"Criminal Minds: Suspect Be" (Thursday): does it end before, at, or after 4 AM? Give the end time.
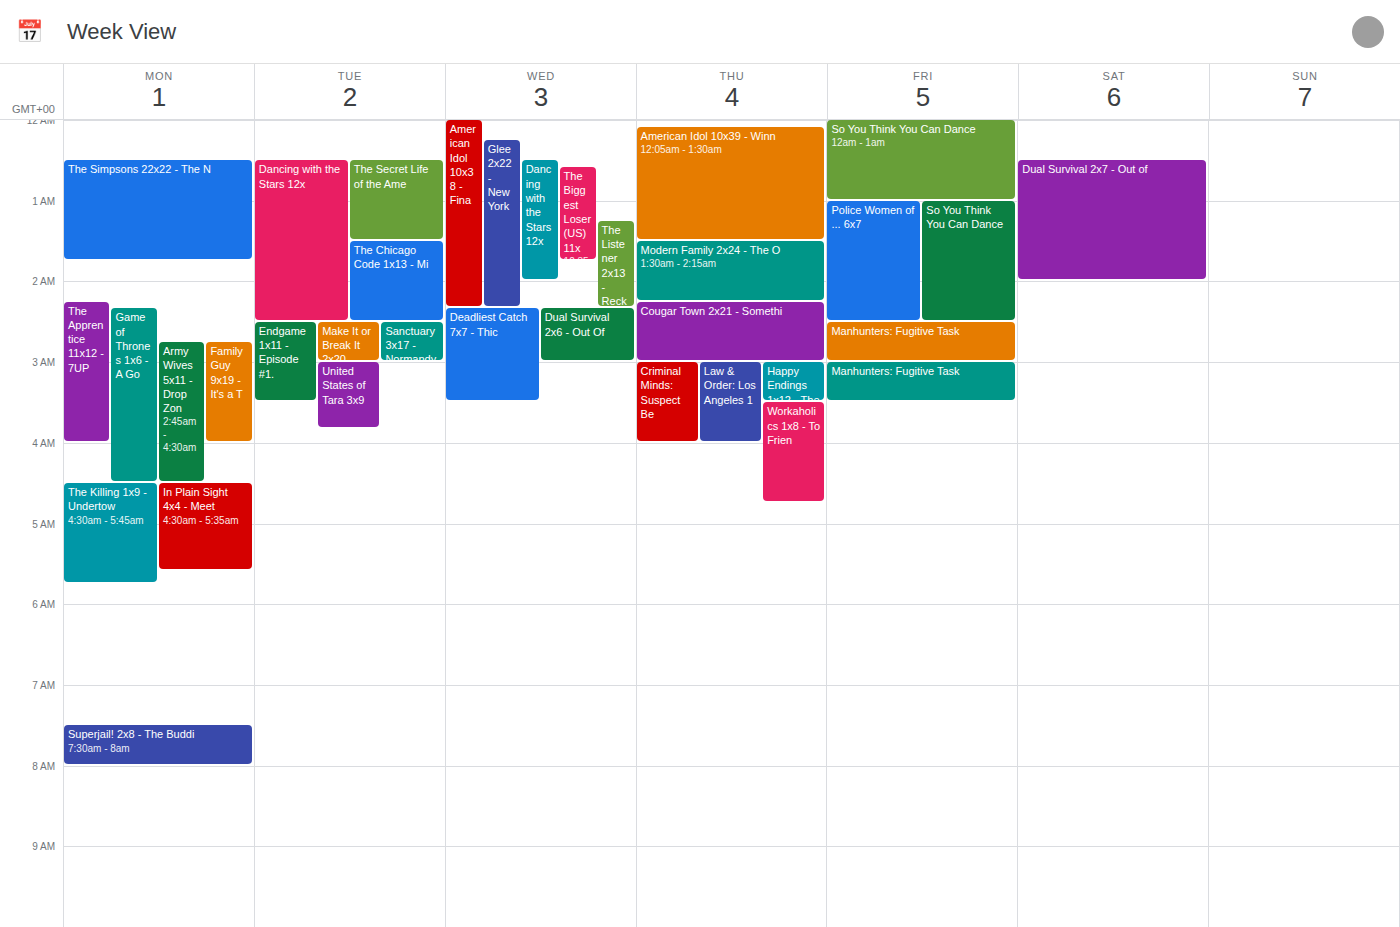
4:00 AM -- exactly at 4 AM, on the 4 AM line.